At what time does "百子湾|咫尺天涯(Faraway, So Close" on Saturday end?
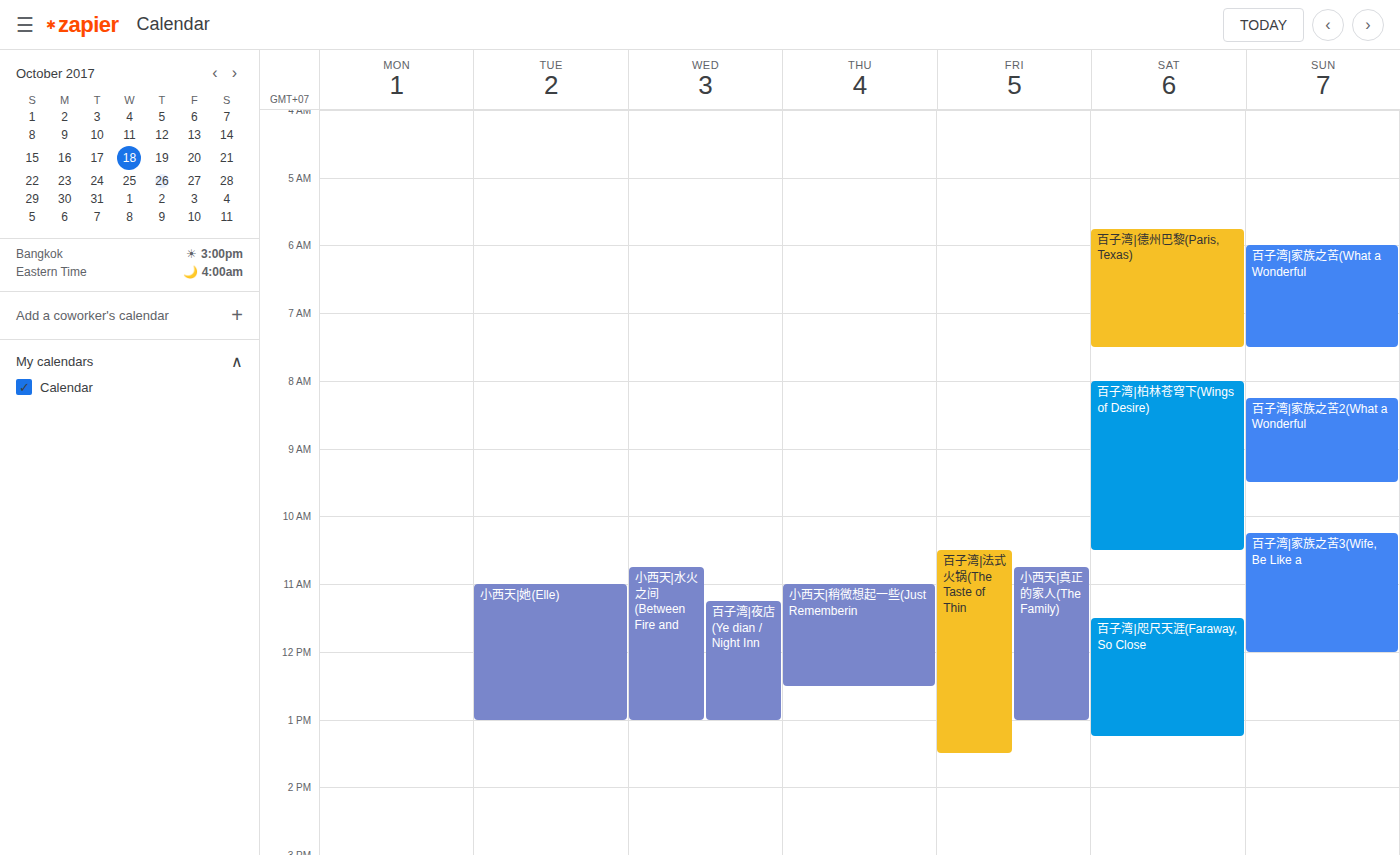
1:15 PM